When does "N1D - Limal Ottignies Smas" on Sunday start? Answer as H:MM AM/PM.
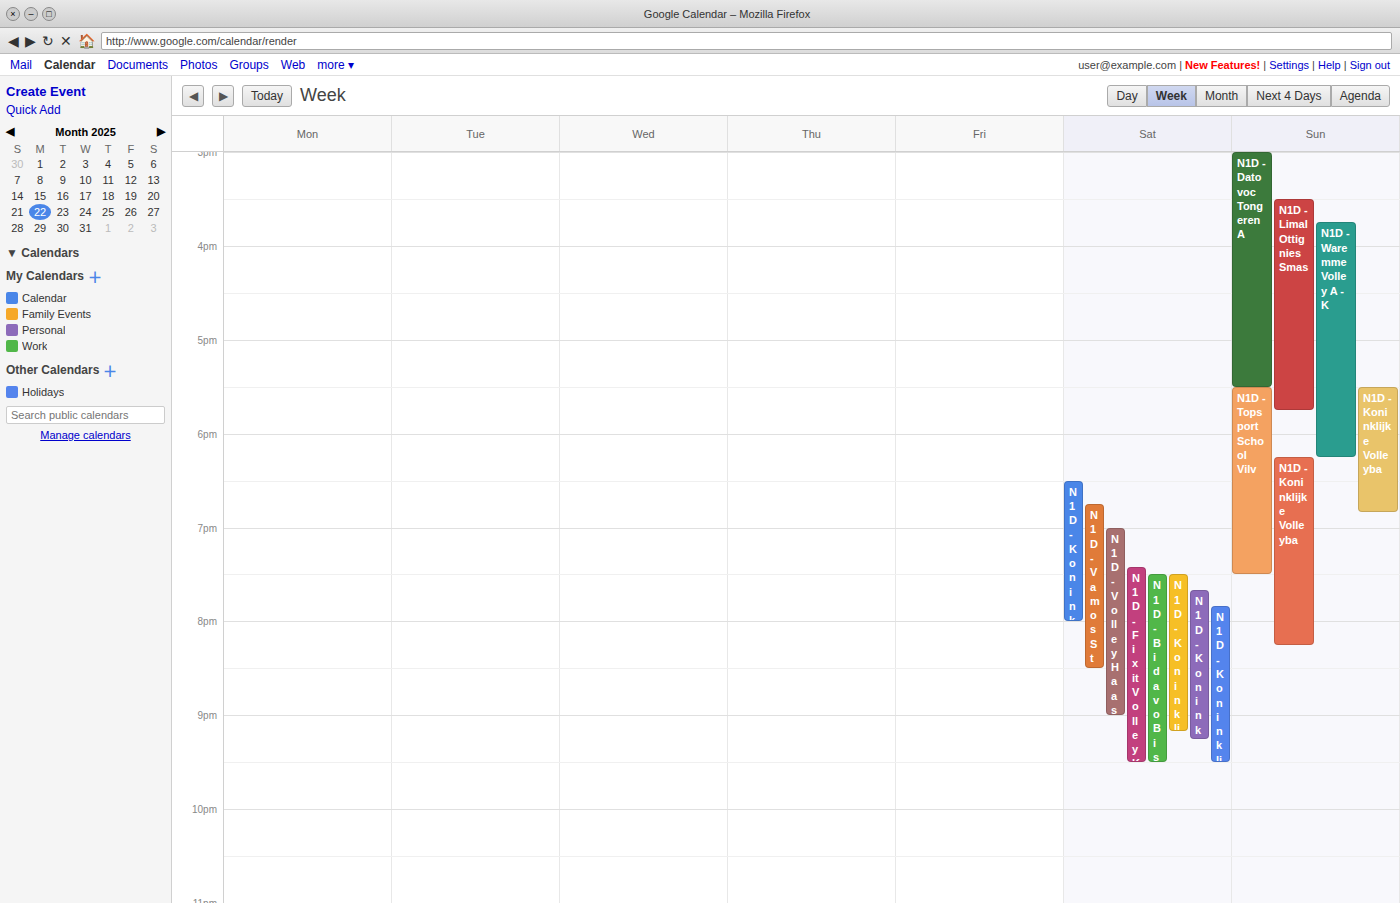
3:30 PM